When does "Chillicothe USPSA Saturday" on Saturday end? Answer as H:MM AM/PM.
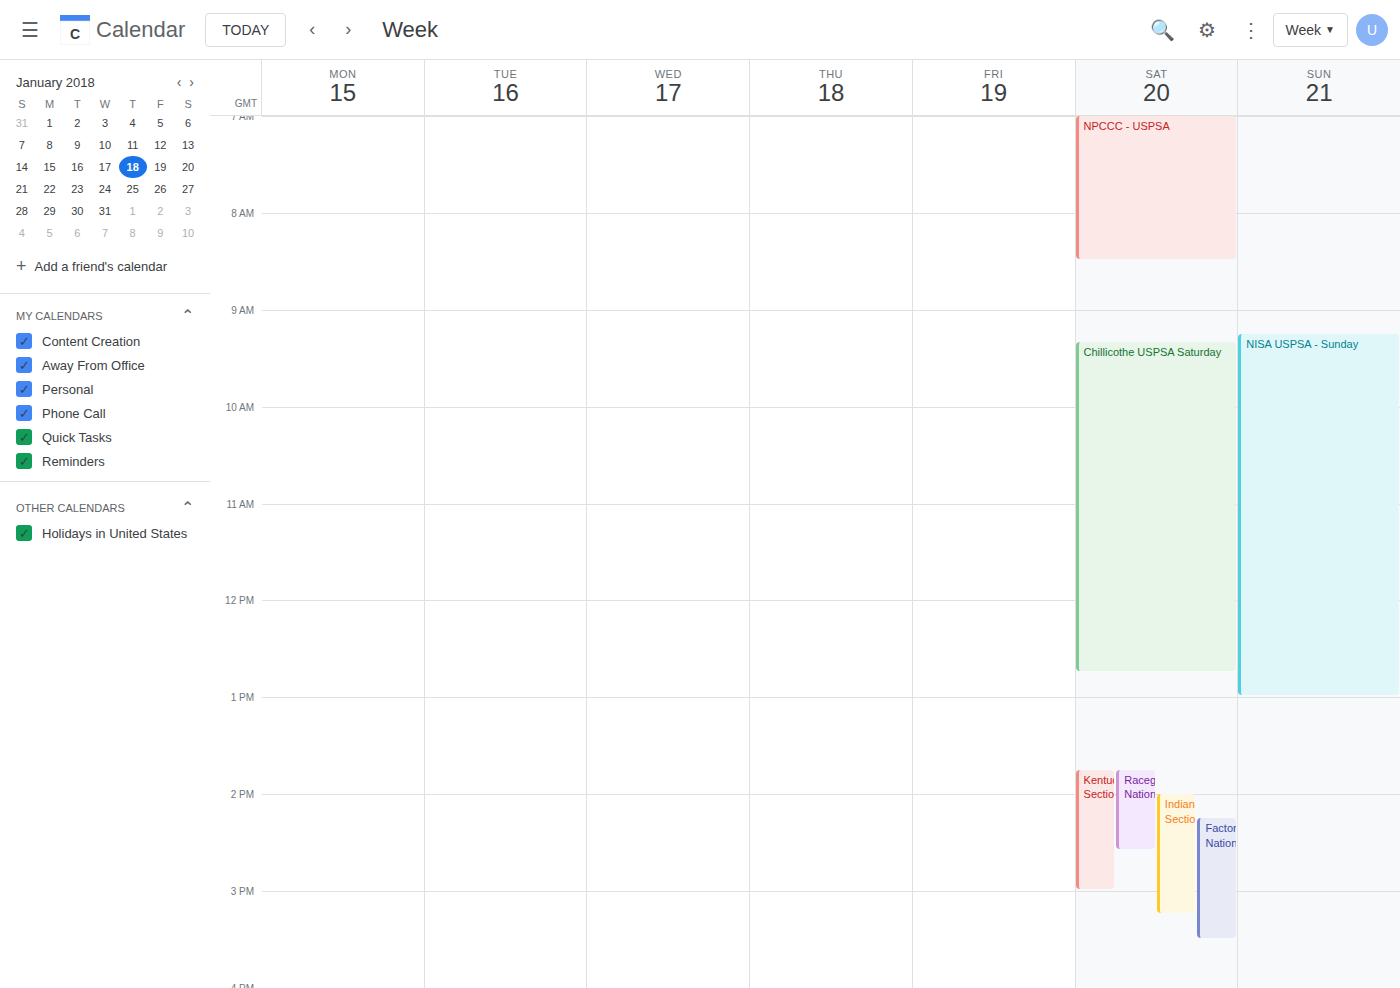
12:45 PM